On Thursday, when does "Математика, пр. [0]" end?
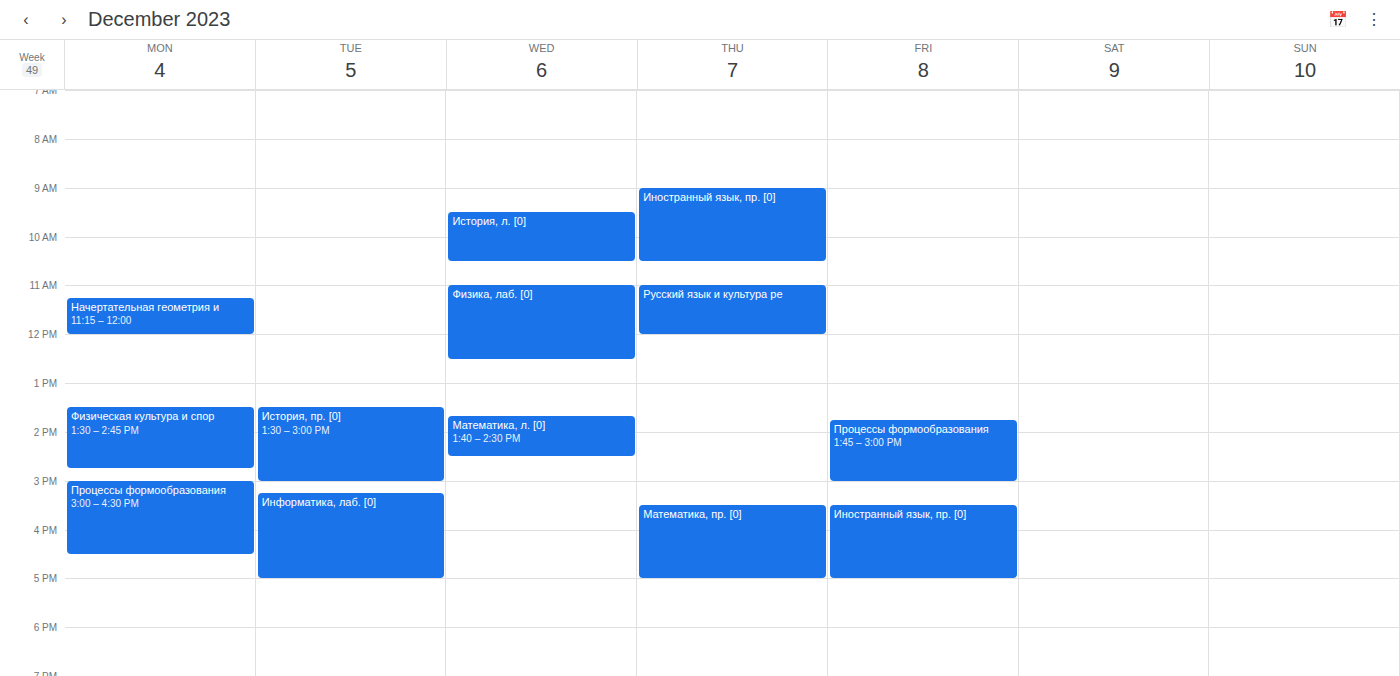
17:00